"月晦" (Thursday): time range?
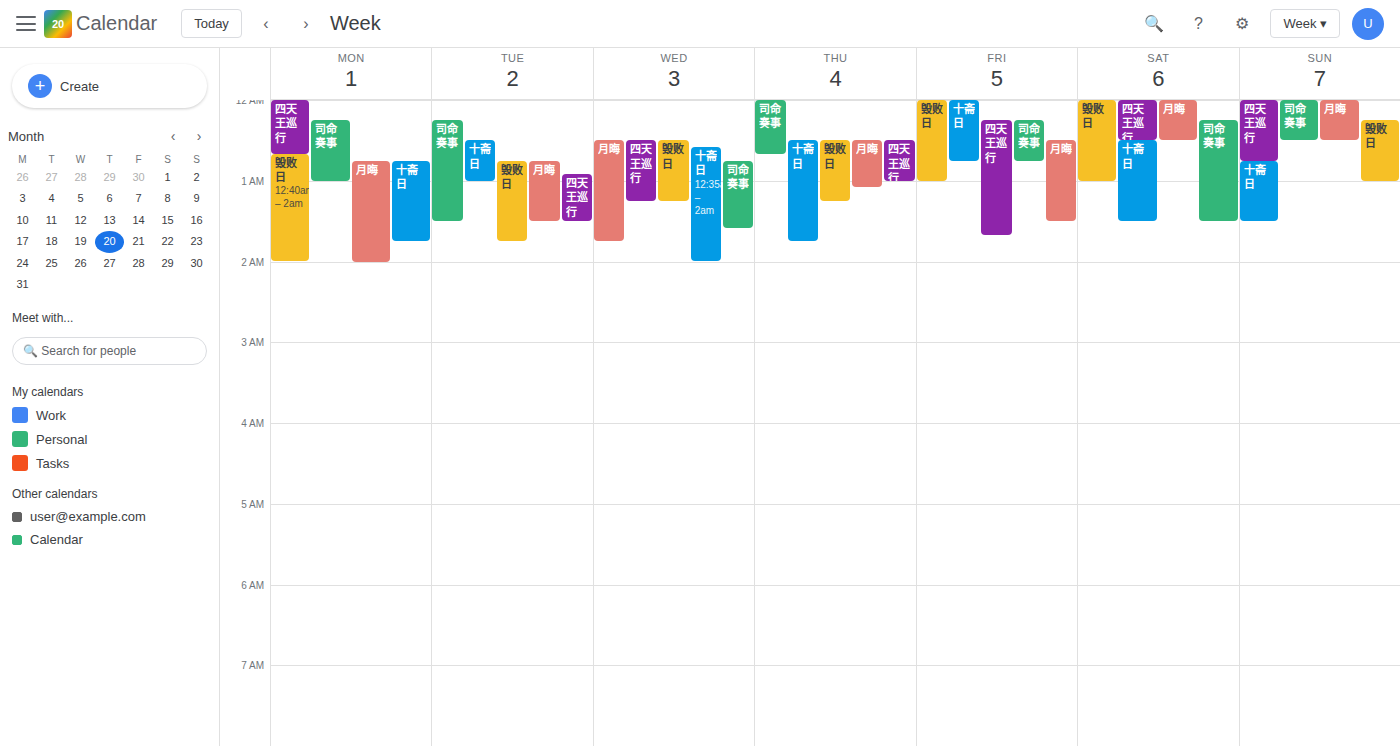
12:30 AM to 1:05 AM